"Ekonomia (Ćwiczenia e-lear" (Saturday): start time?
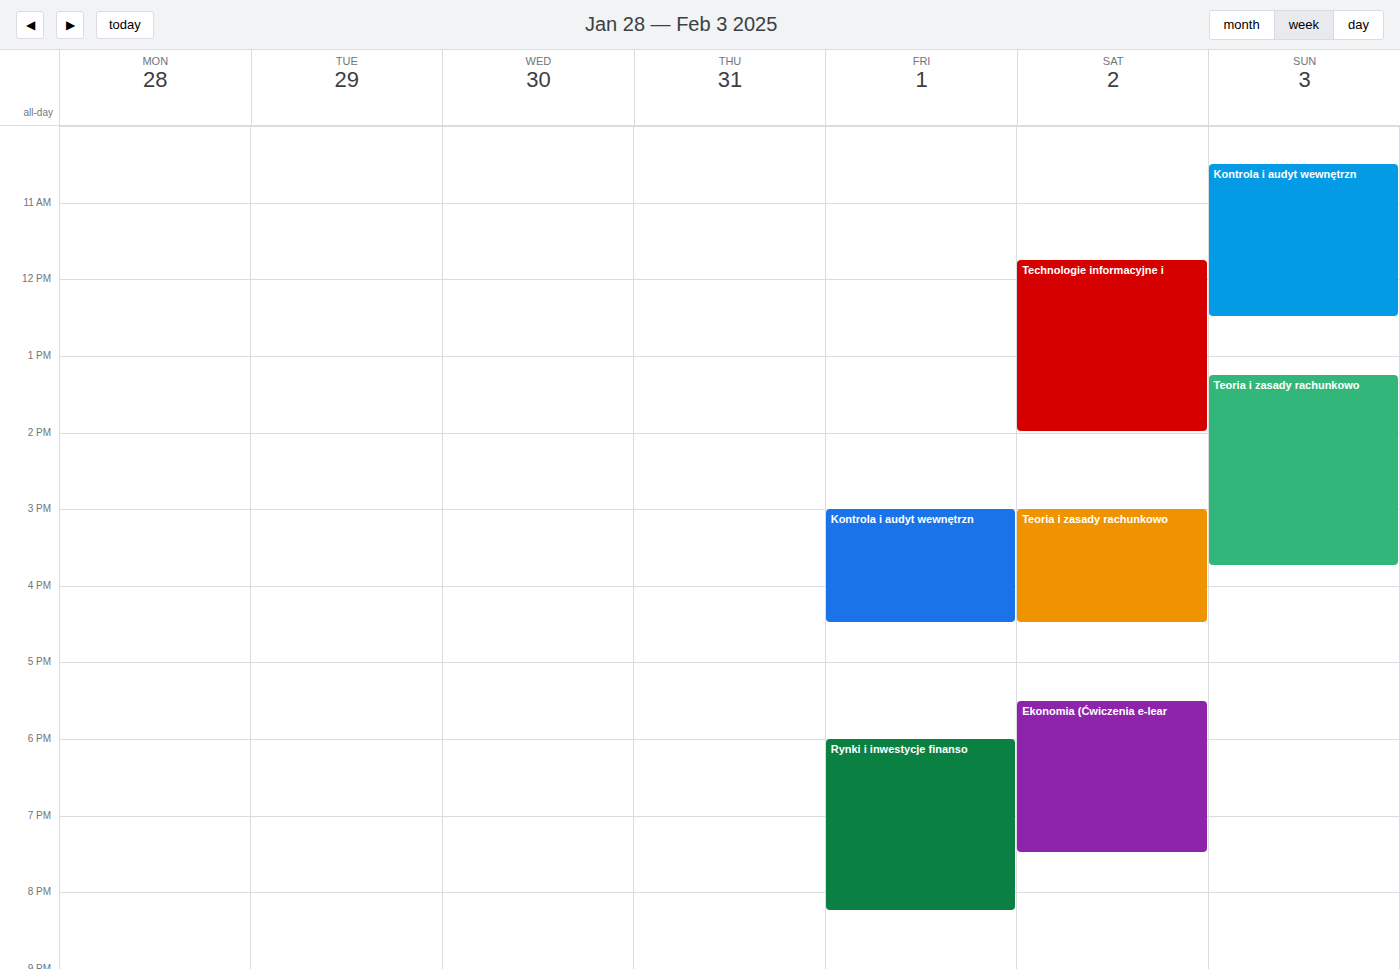
5:30 PM